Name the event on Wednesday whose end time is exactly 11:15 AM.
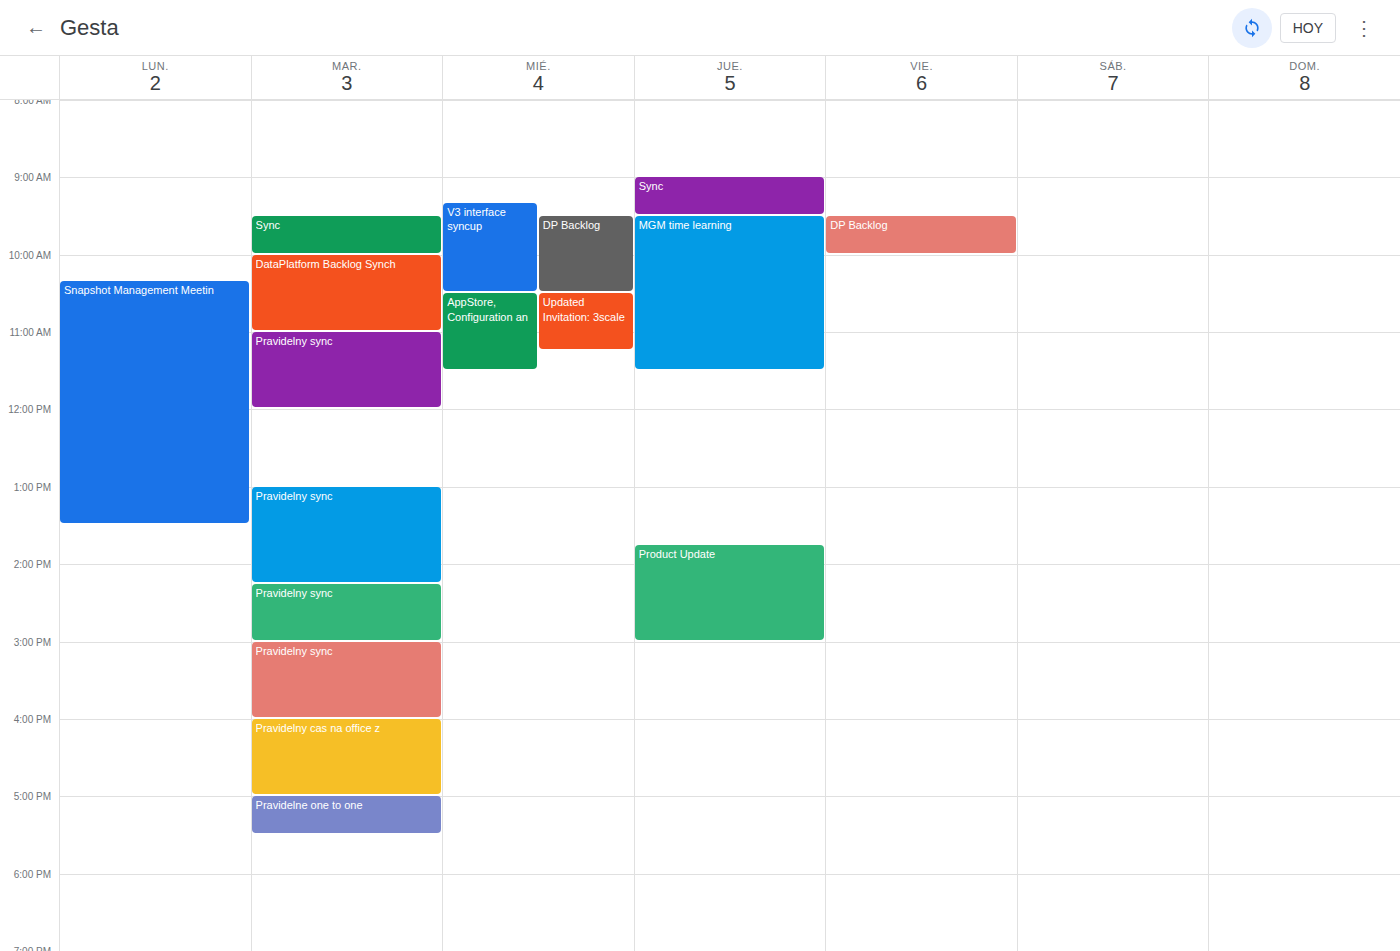
"Updated Invitation: 3scale"